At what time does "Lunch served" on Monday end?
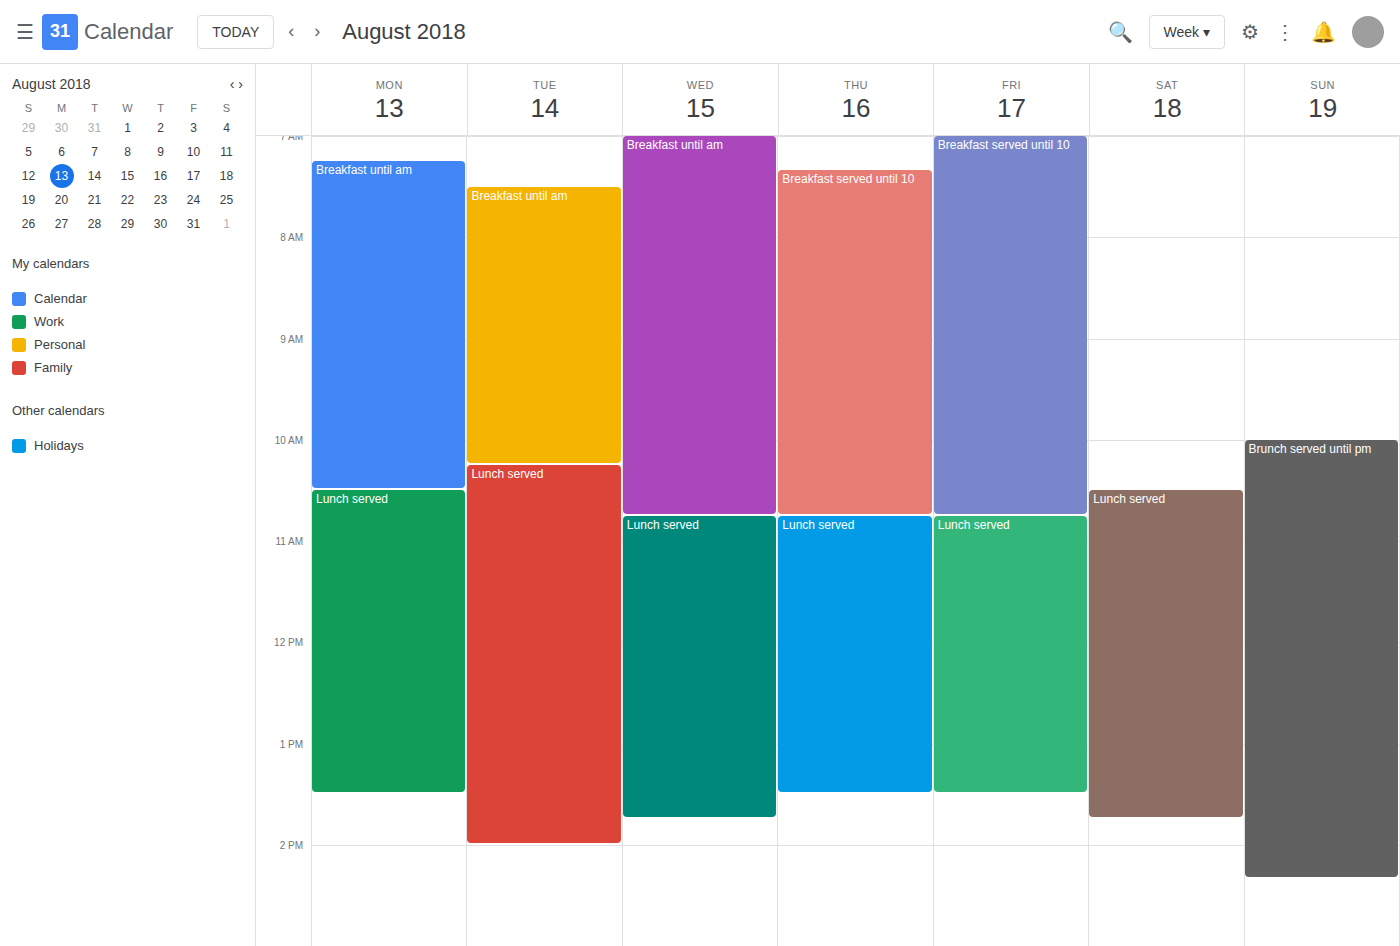
1:30 PM